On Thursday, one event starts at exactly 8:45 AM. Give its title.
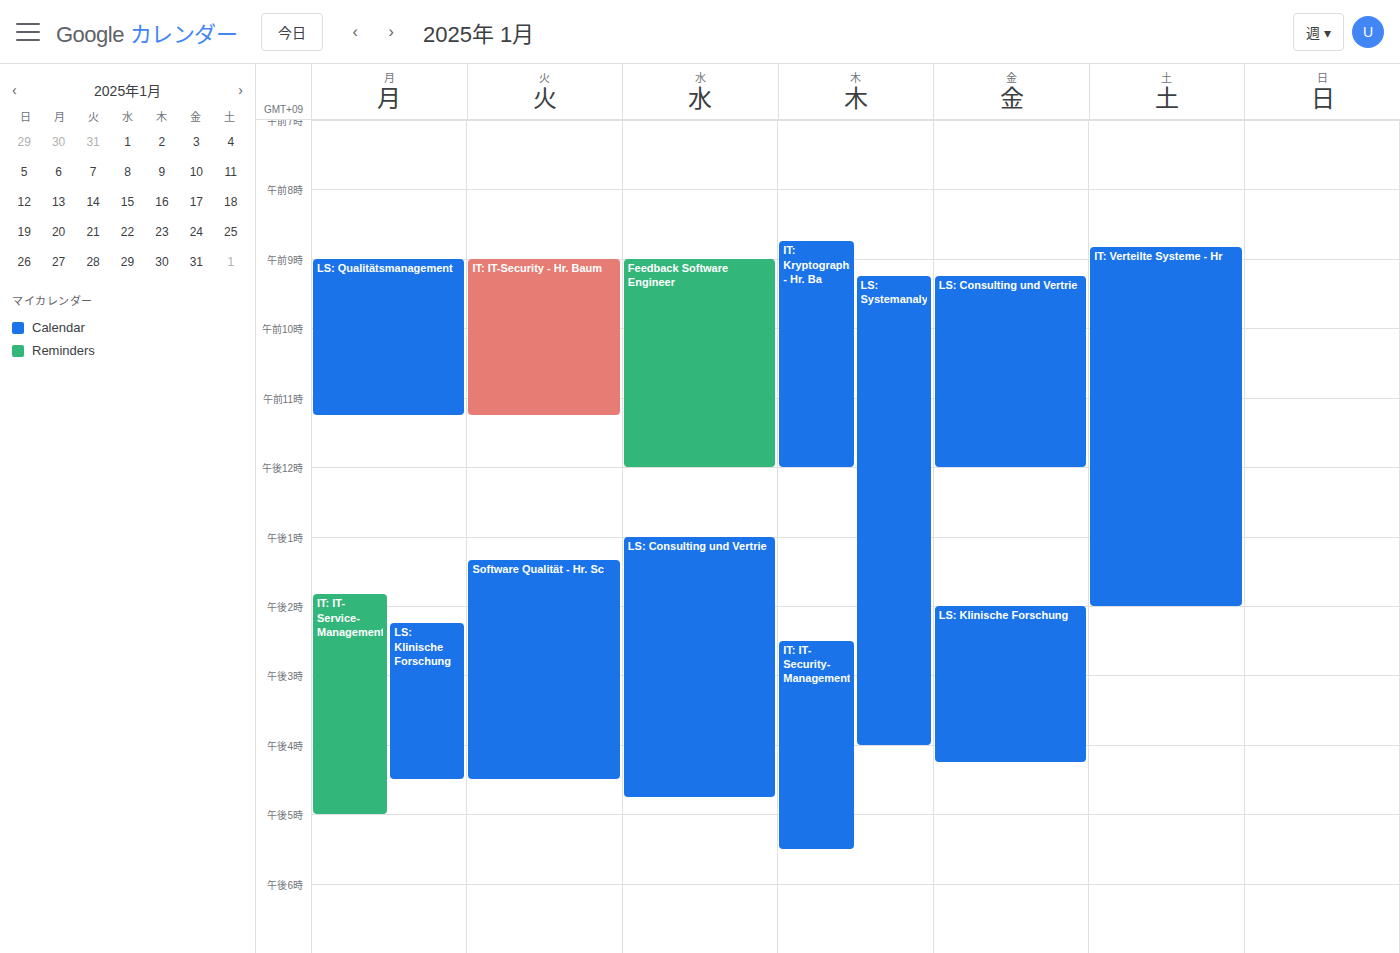
"IT: Kryptographie - Hr. Ba"